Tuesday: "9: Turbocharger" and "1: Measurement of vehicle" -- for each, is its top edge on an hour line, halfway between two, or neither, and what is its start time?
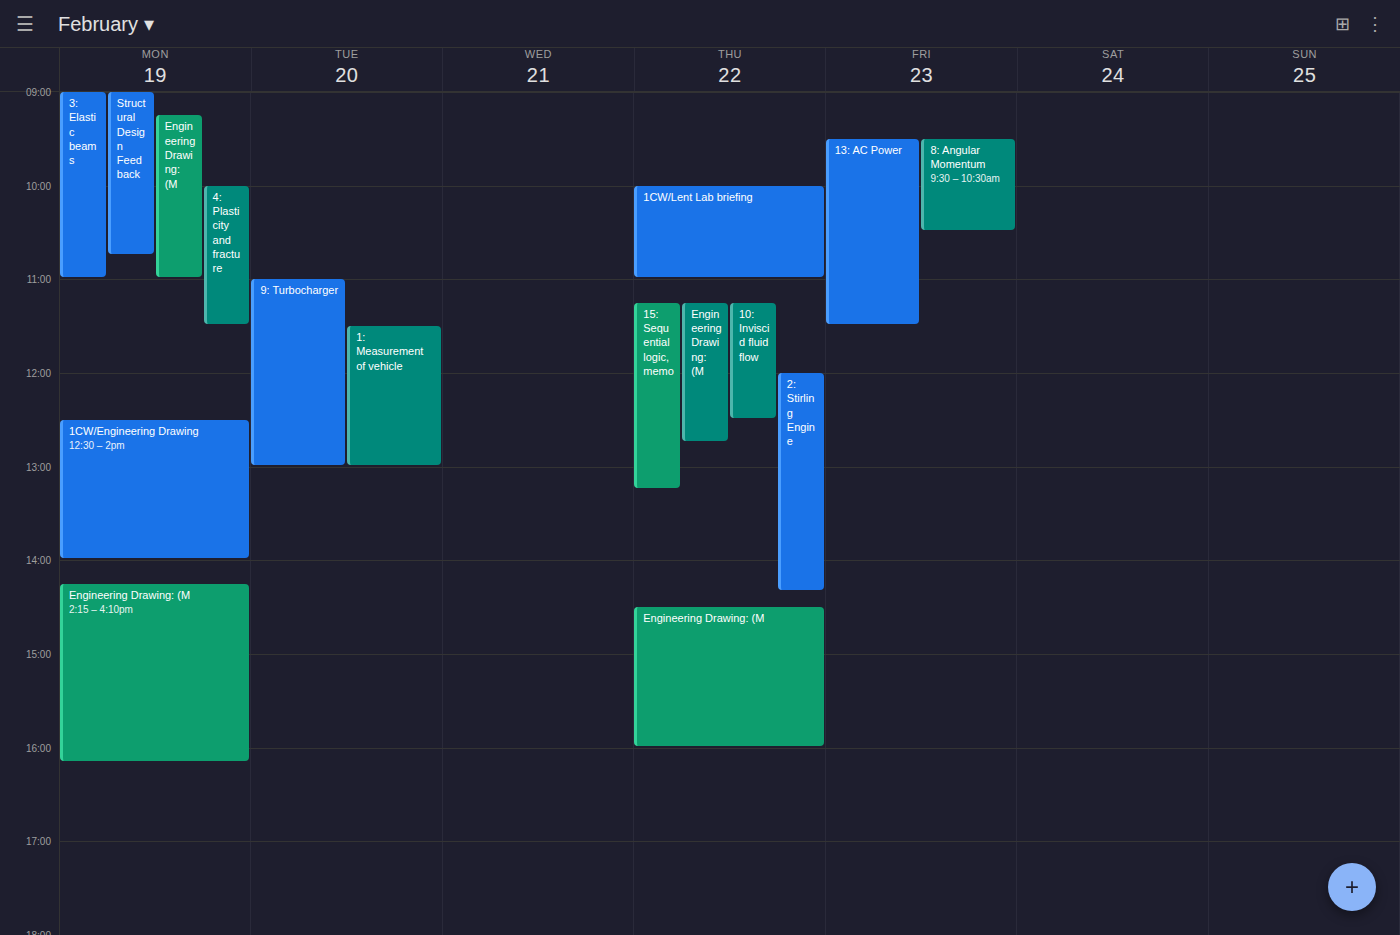
"9: Turbocharger": 11:00 AM, exactly on the 11 AM line. "1: Measurement of vehicle": 11:30 AM, halfway between the 11 AM and 12 PM lines.